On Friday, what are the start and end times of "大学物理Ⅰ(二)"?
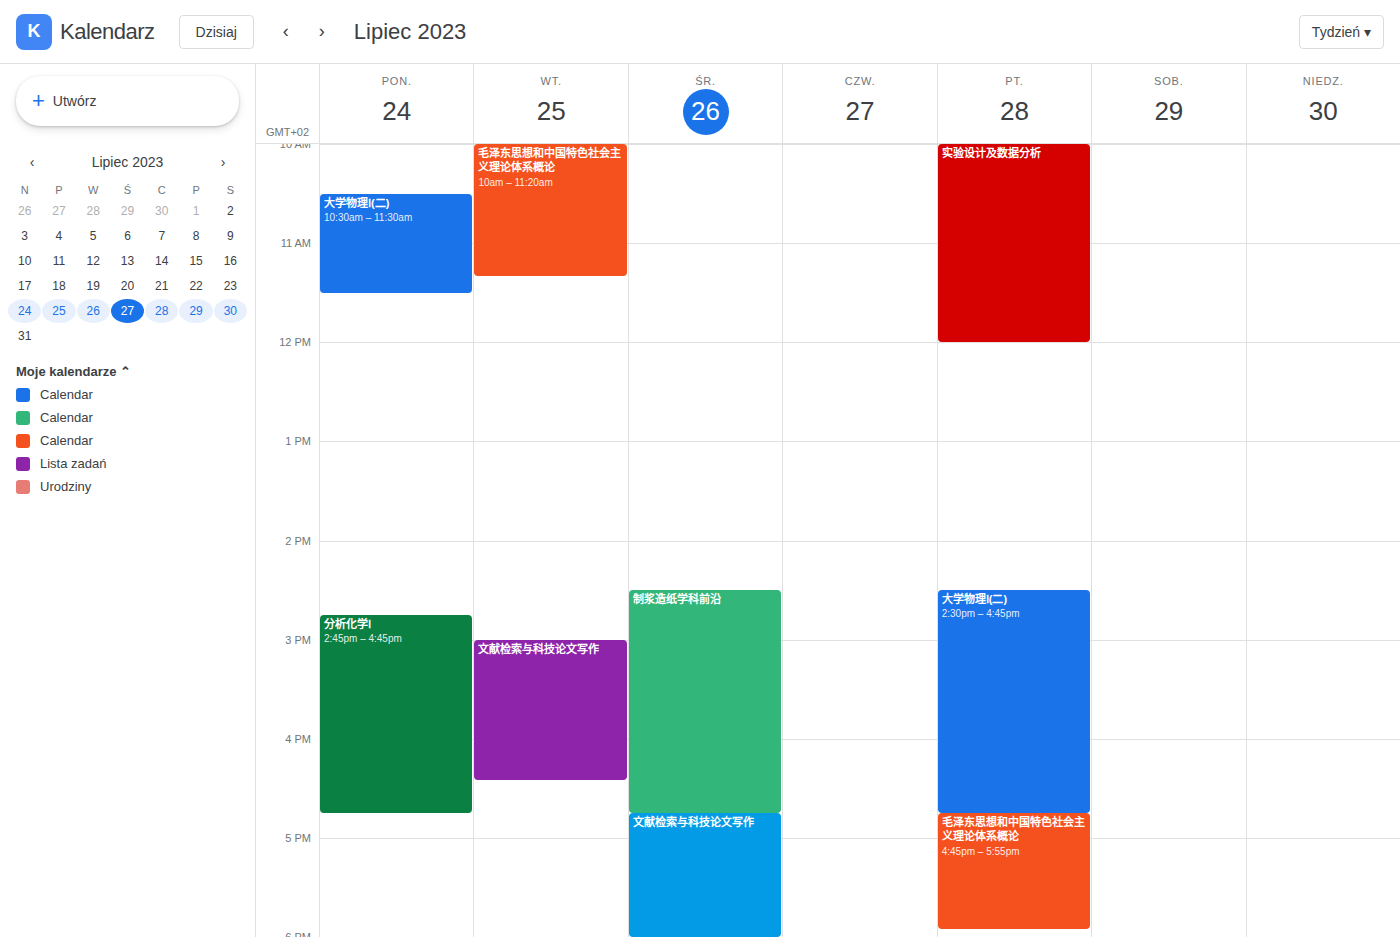
2:30 PM to 4:45 PM